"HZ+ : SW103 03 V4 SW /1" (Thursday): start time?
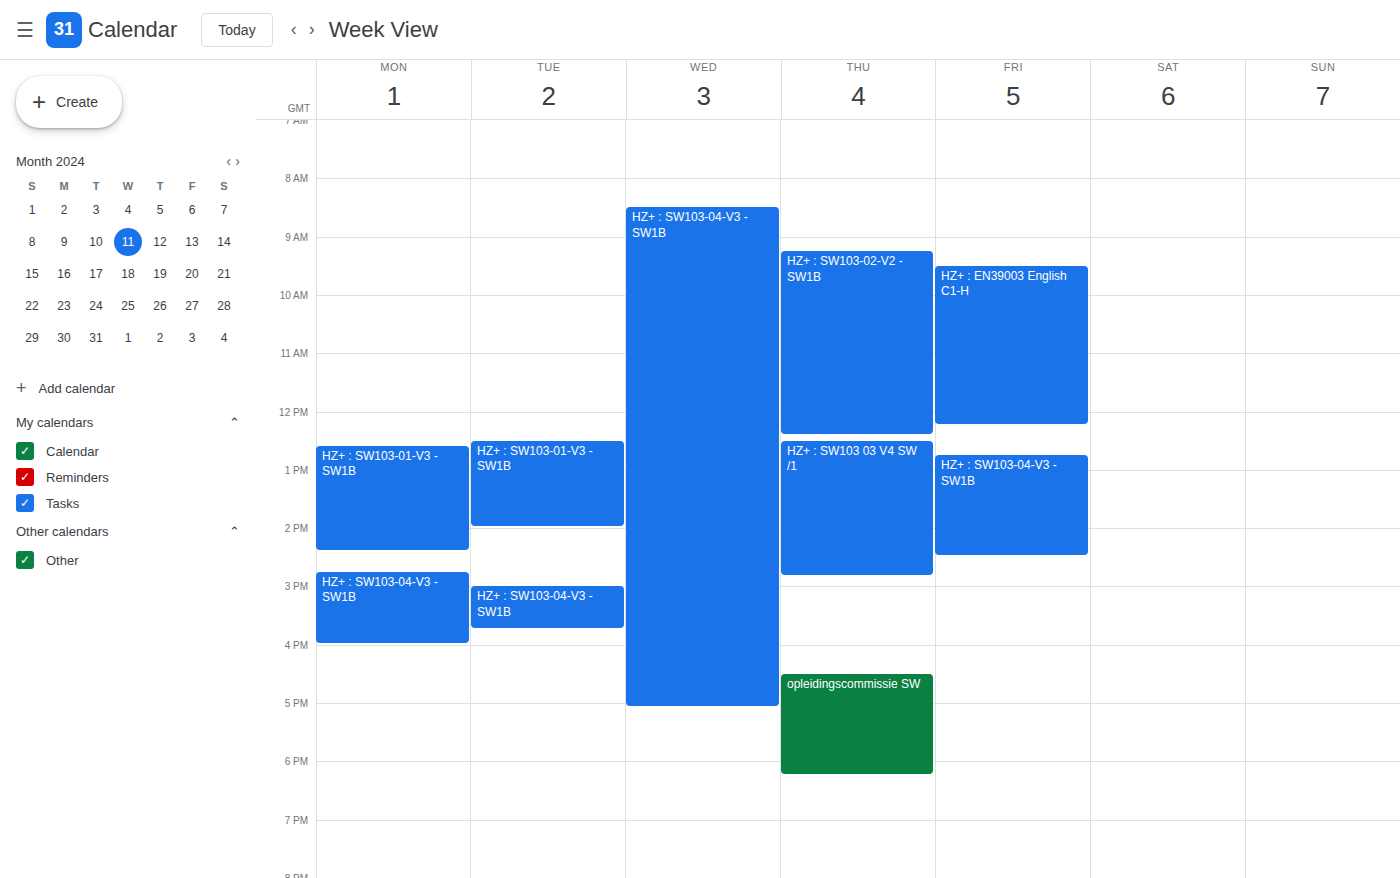
12:30